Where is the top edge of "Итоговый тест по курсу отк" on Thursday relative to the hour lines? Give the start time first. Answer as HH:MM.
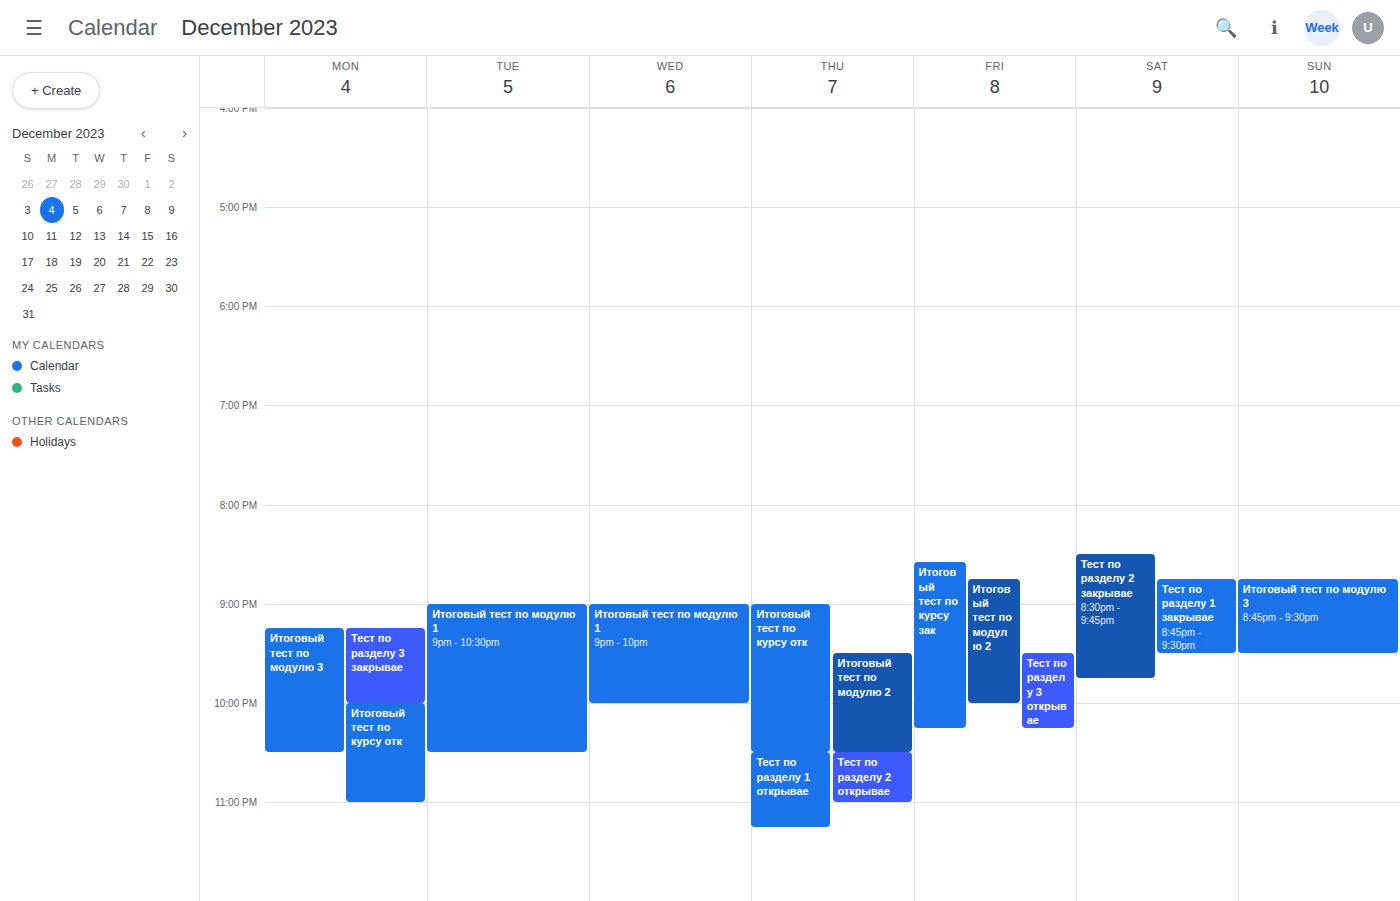
21:00 -- exactly on the 21:00 line.